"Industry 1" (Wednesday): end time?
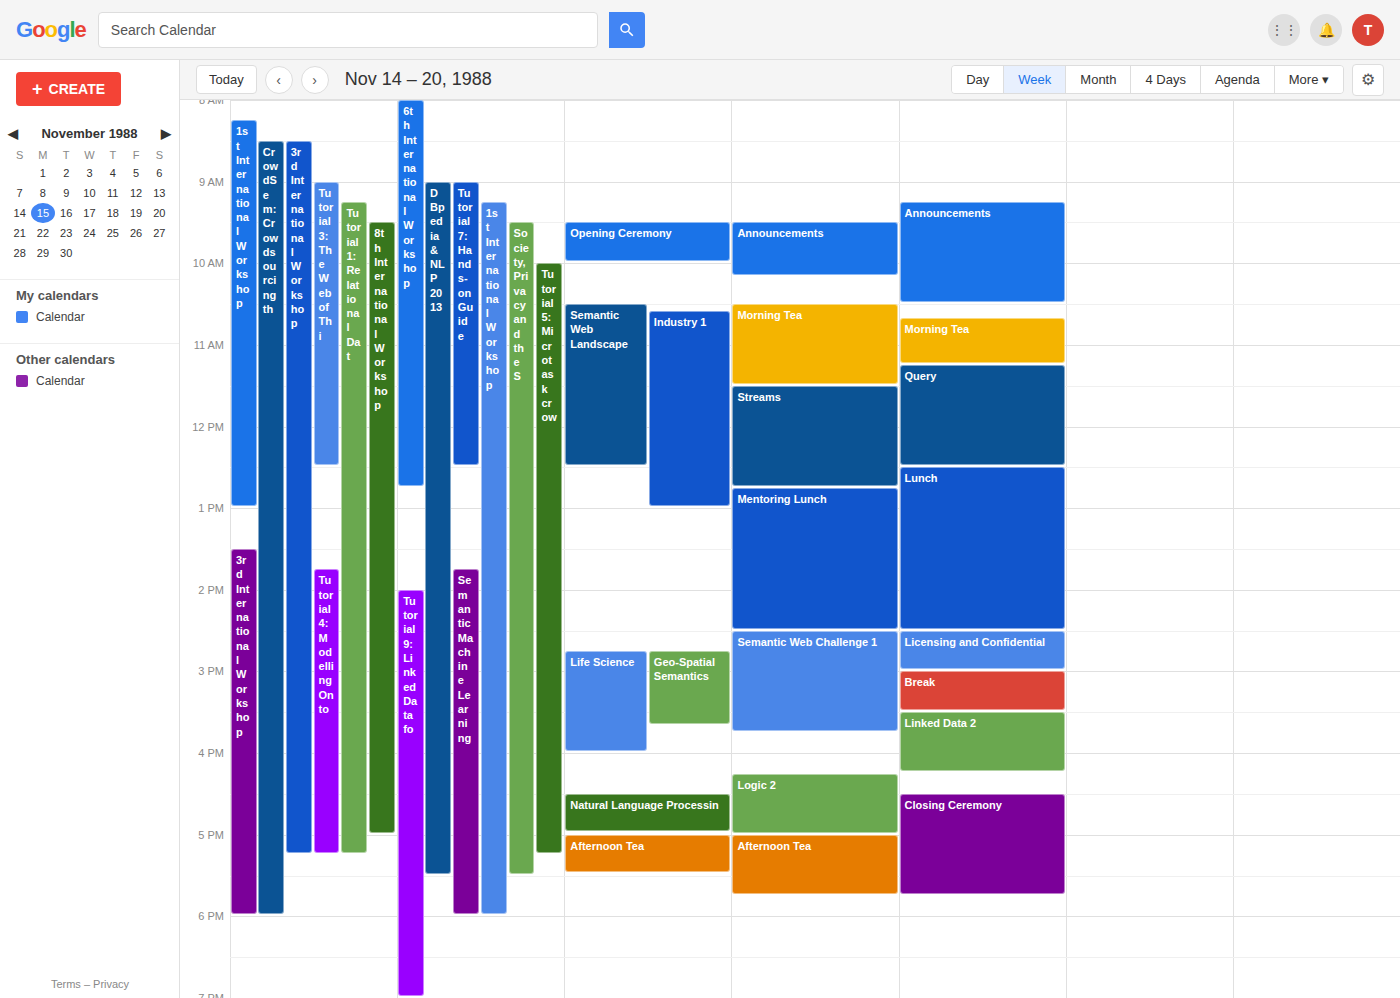
1:00 PM